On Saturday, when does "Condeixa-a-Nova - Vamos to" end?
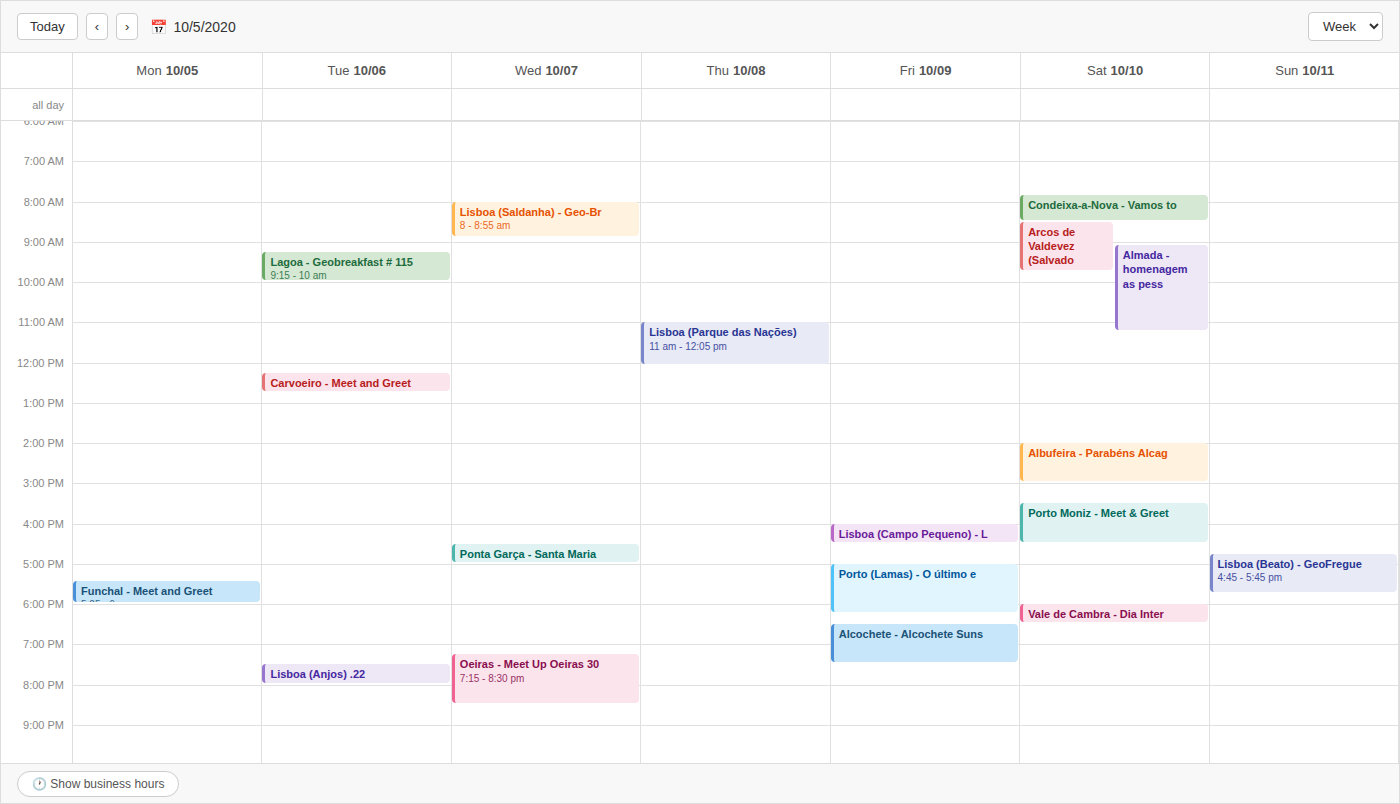
8:30 AM